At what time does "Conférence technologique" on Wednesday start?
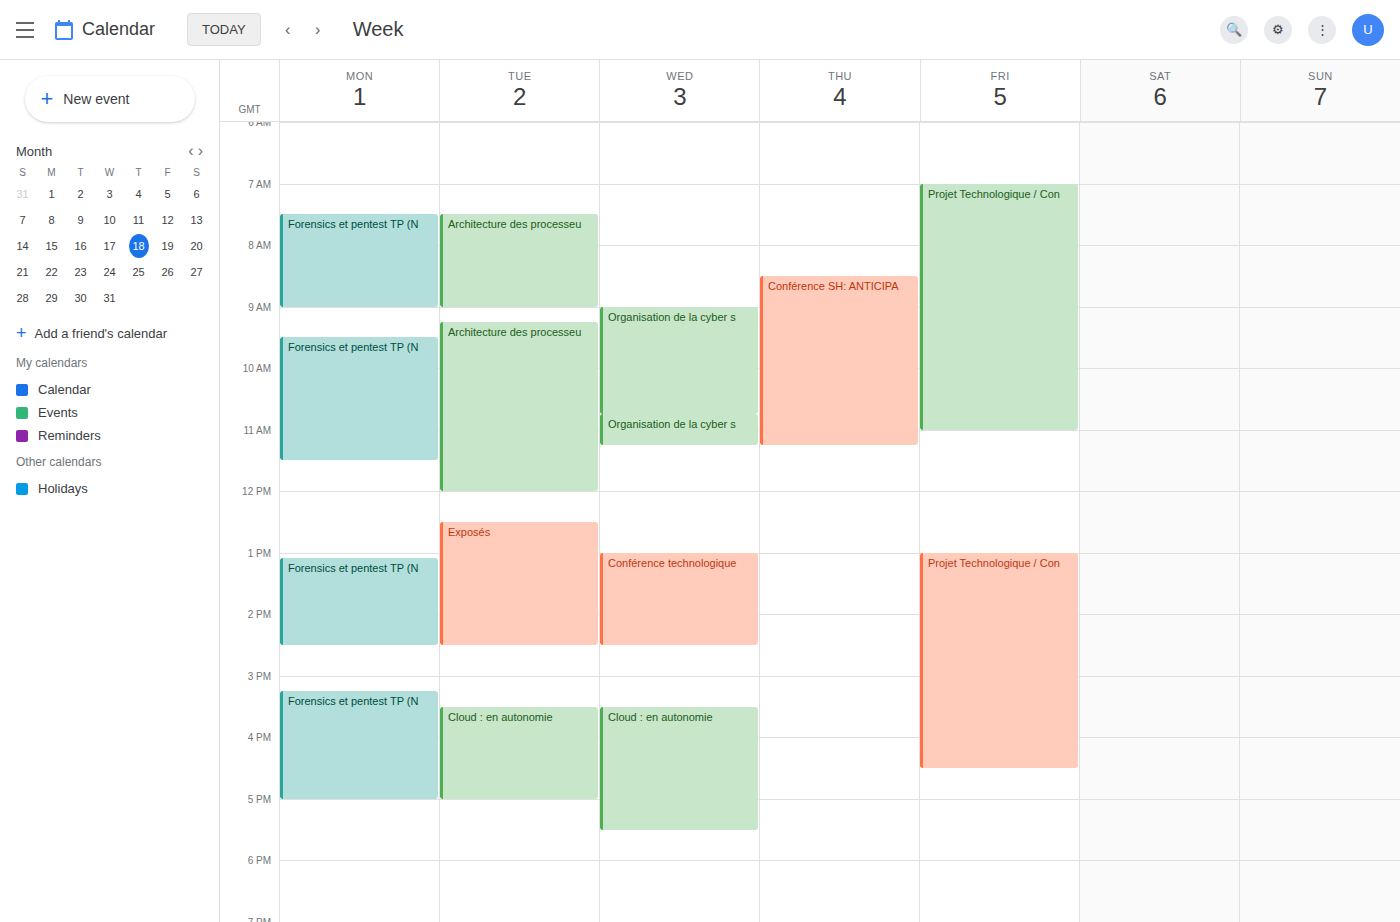
13:00